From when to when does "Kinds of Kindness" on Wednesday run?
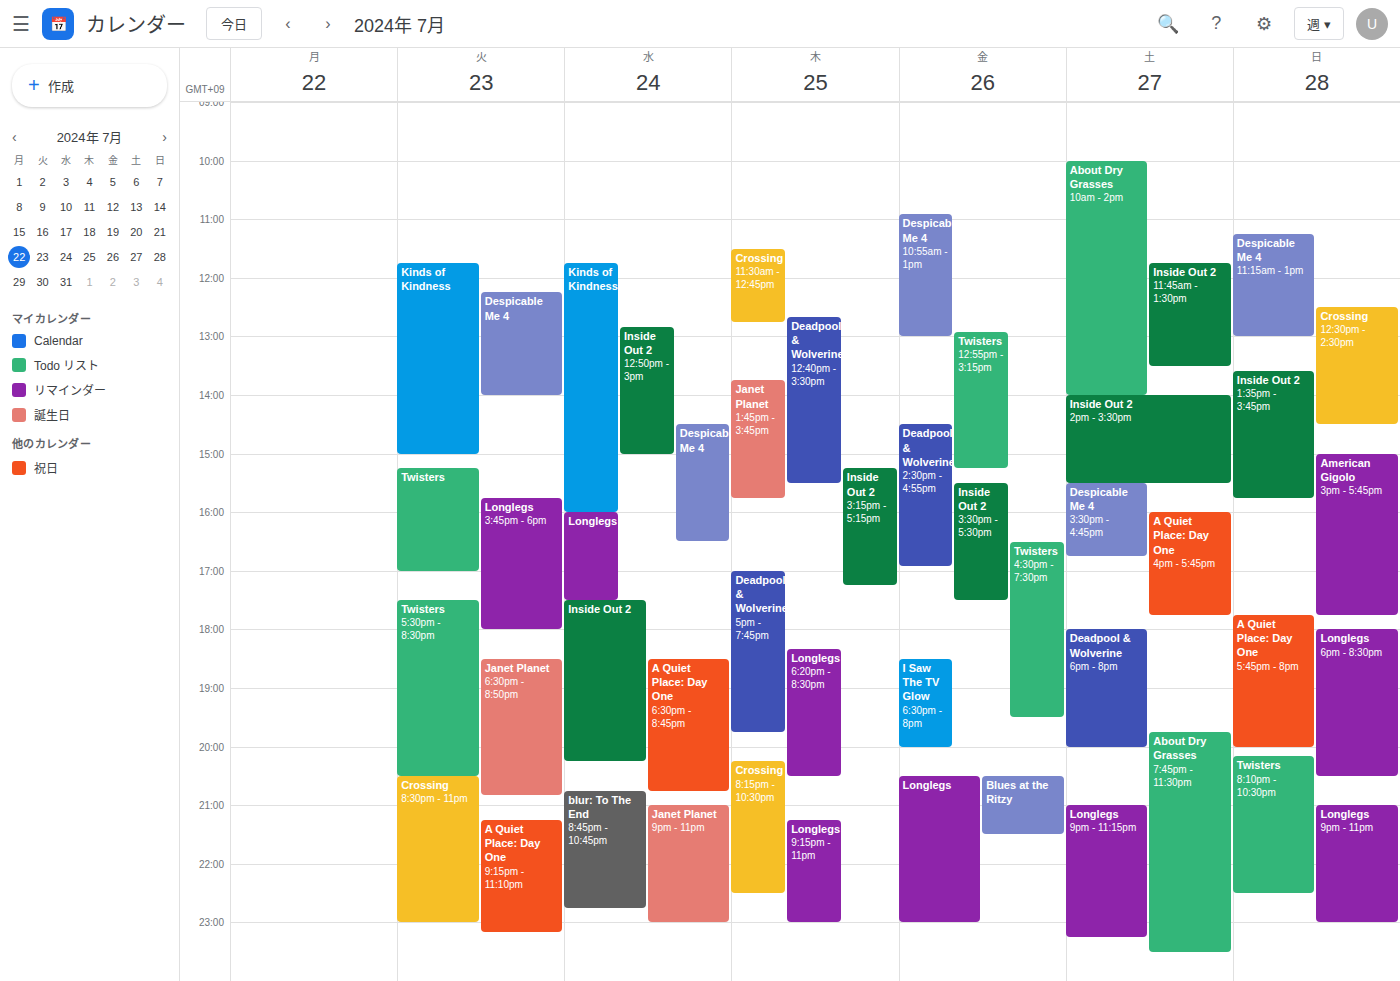
11:45 AM to 4:00 PM